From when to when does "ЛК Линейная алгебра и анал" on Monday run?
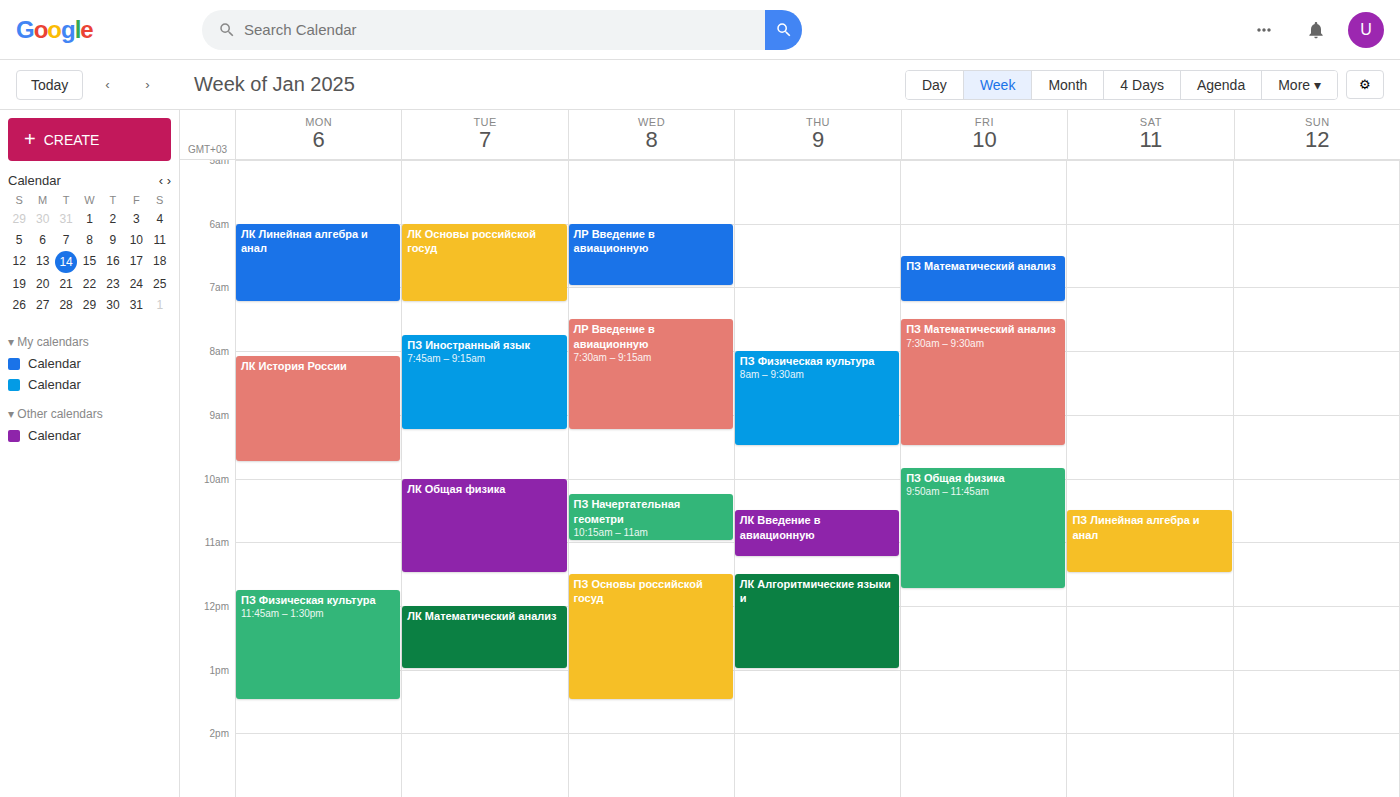
6:00 AM to 7:15 AM